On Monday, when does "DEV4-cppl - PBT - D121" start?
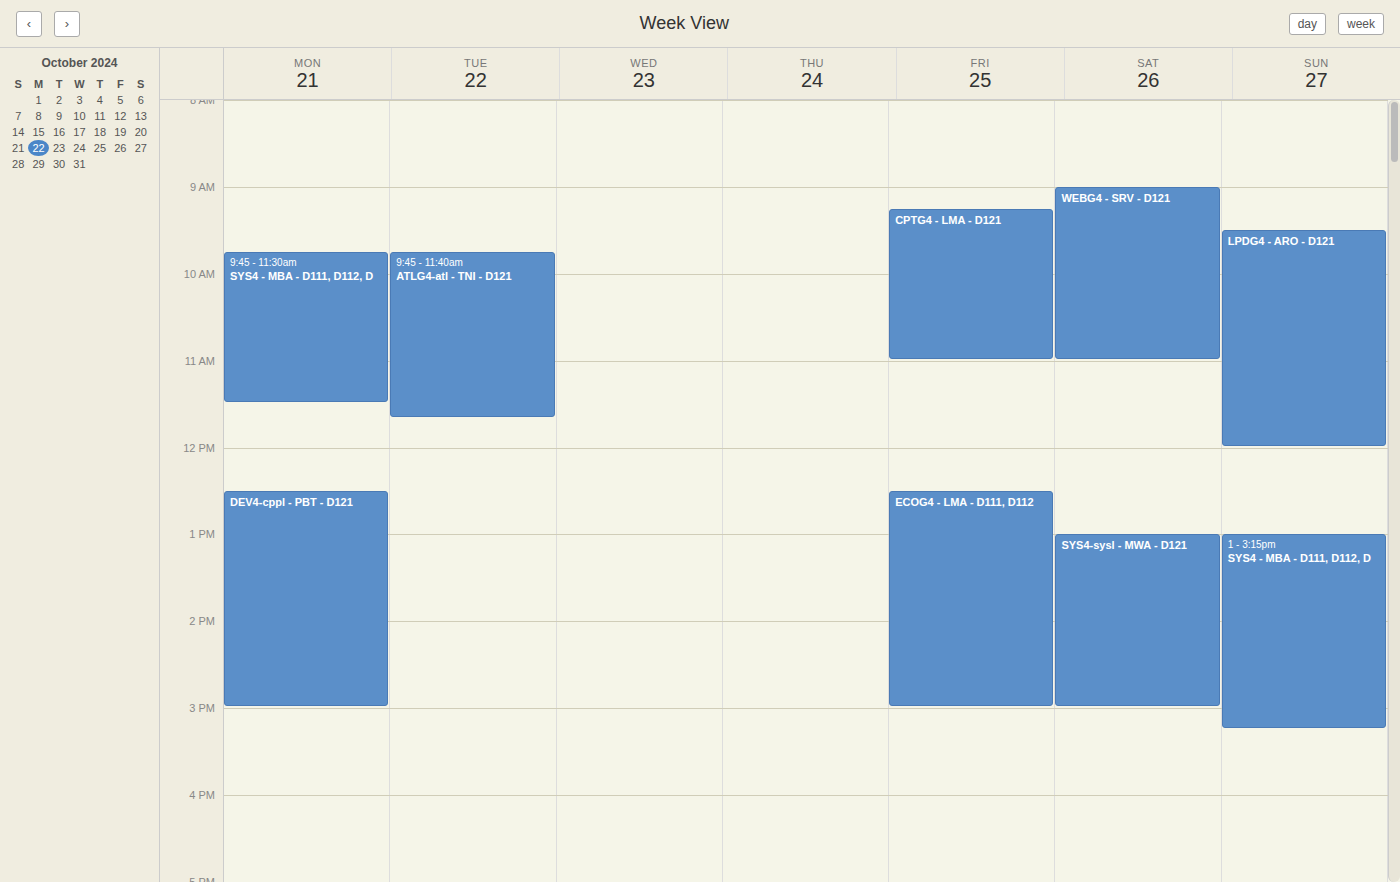
12:30 PM